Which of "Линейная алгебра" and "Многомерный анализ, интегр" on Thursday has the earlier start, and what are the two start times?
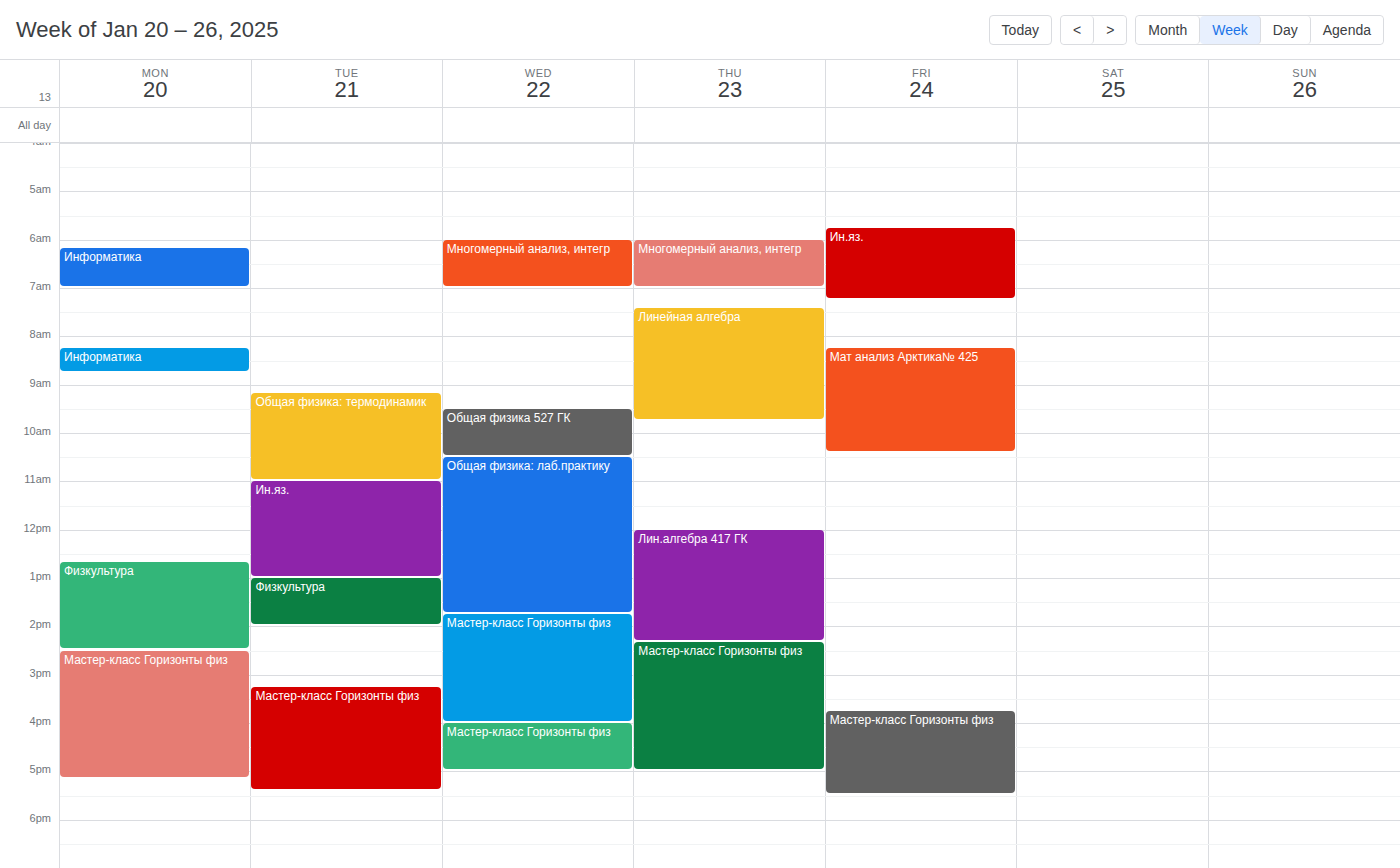
"Многомерный анализ, интегр" 6:00 AM; "Линейная алгебра" 7:25 AM.